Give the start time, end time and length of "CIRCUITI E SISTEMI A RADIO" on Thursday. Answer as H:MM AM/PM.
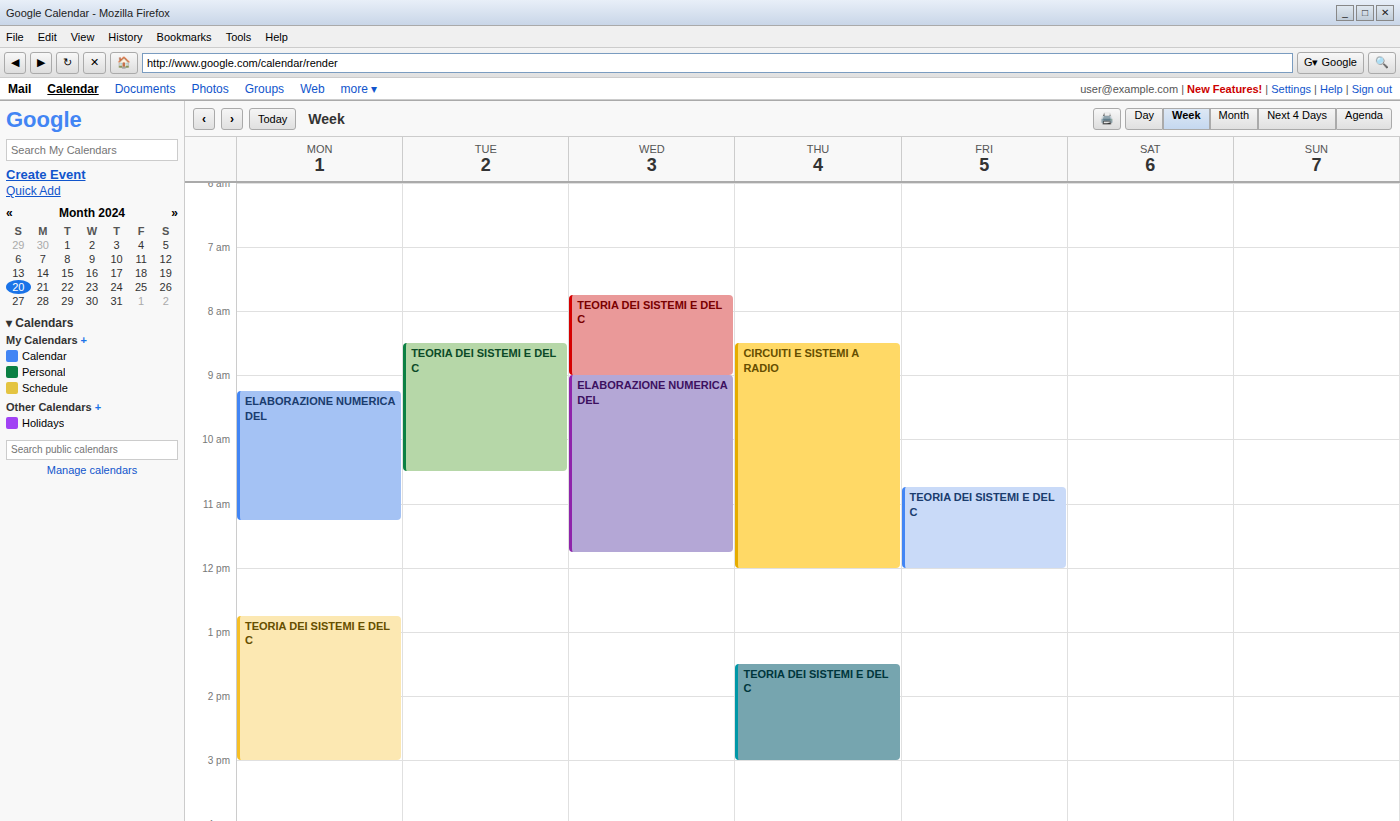
8:30 AM to 12:00 PM, 3 hours 30 minutes